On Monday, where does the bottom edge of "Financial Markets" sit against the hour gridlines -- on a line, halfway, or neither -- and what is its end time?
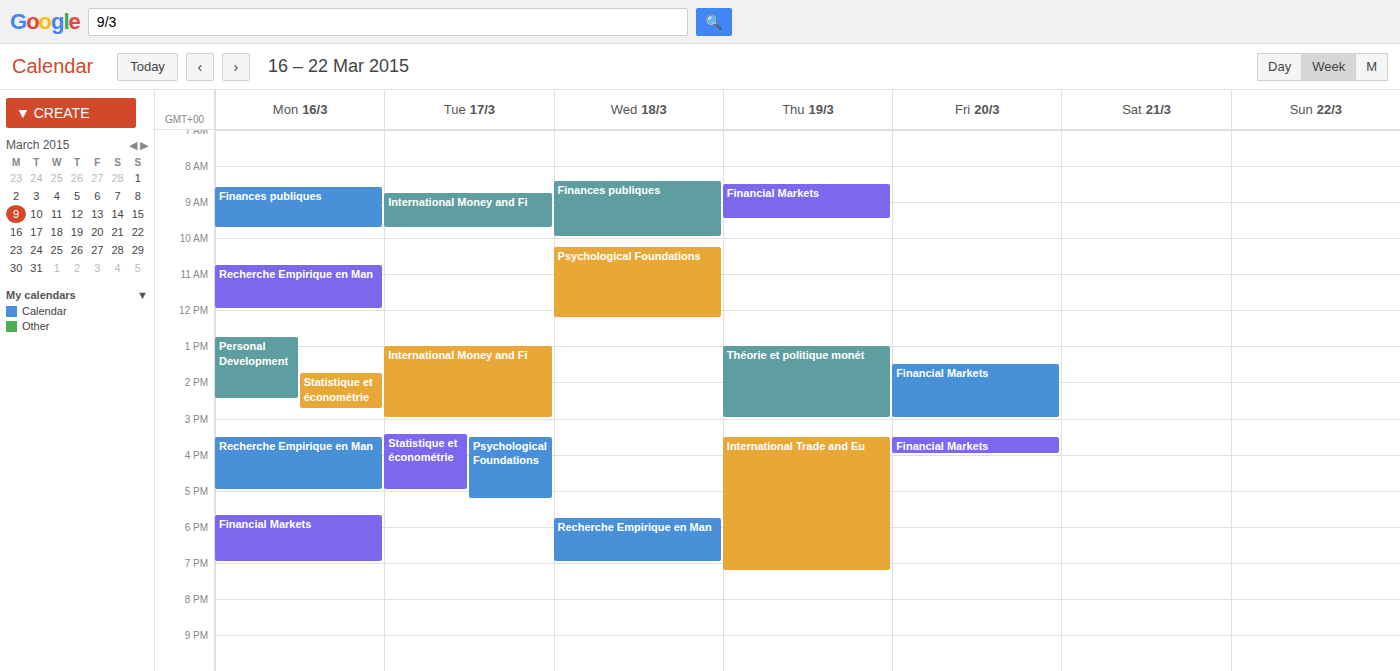
7:00 PM -- exactly on the 7 PM line.